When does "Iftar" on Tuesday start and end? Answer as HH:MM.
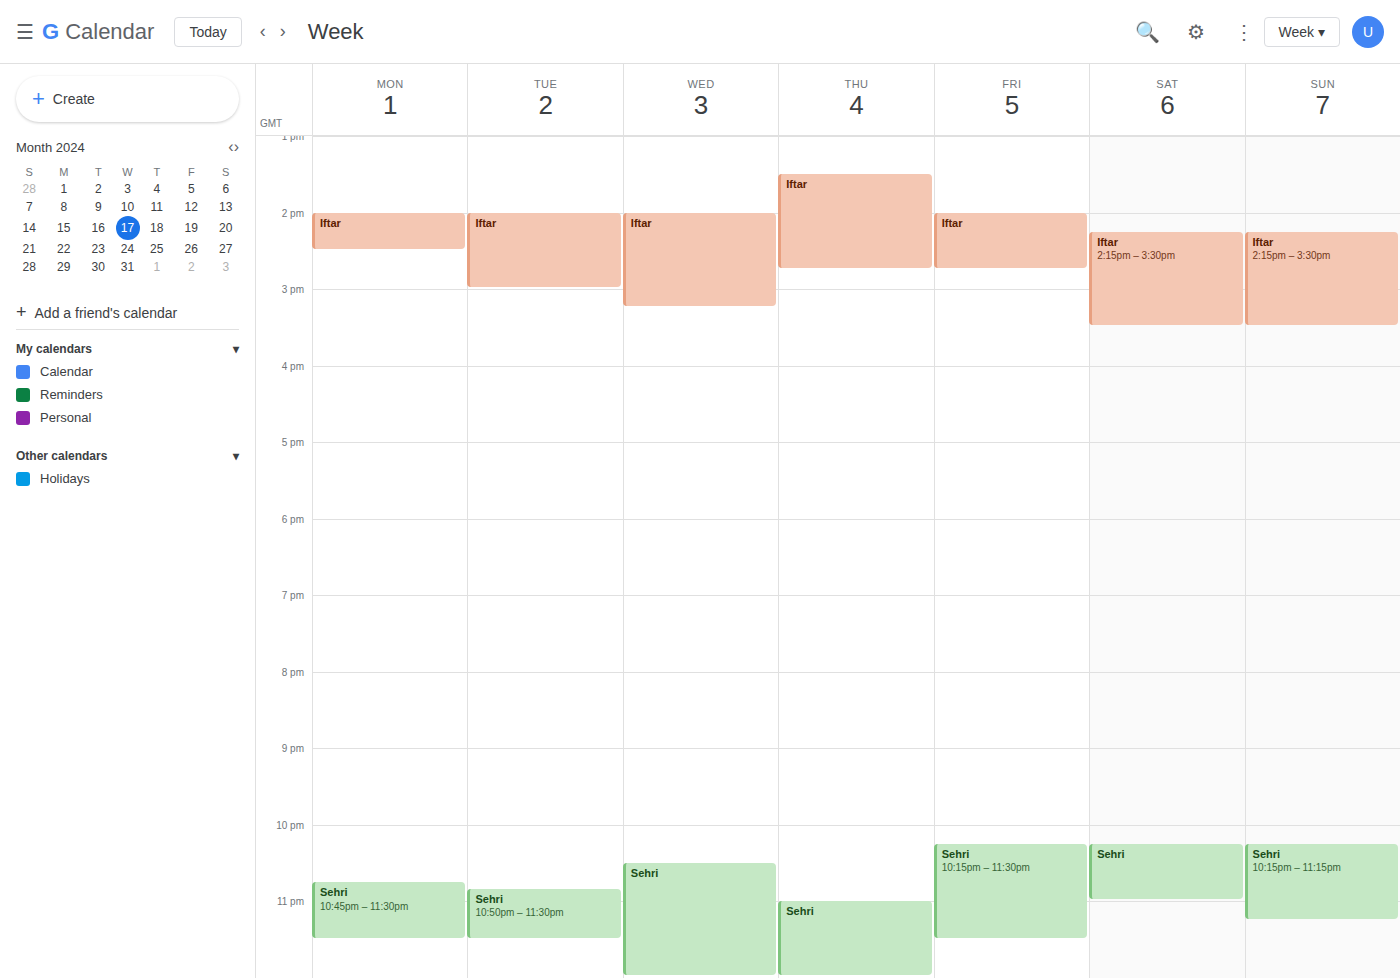
14:00 to 15:00